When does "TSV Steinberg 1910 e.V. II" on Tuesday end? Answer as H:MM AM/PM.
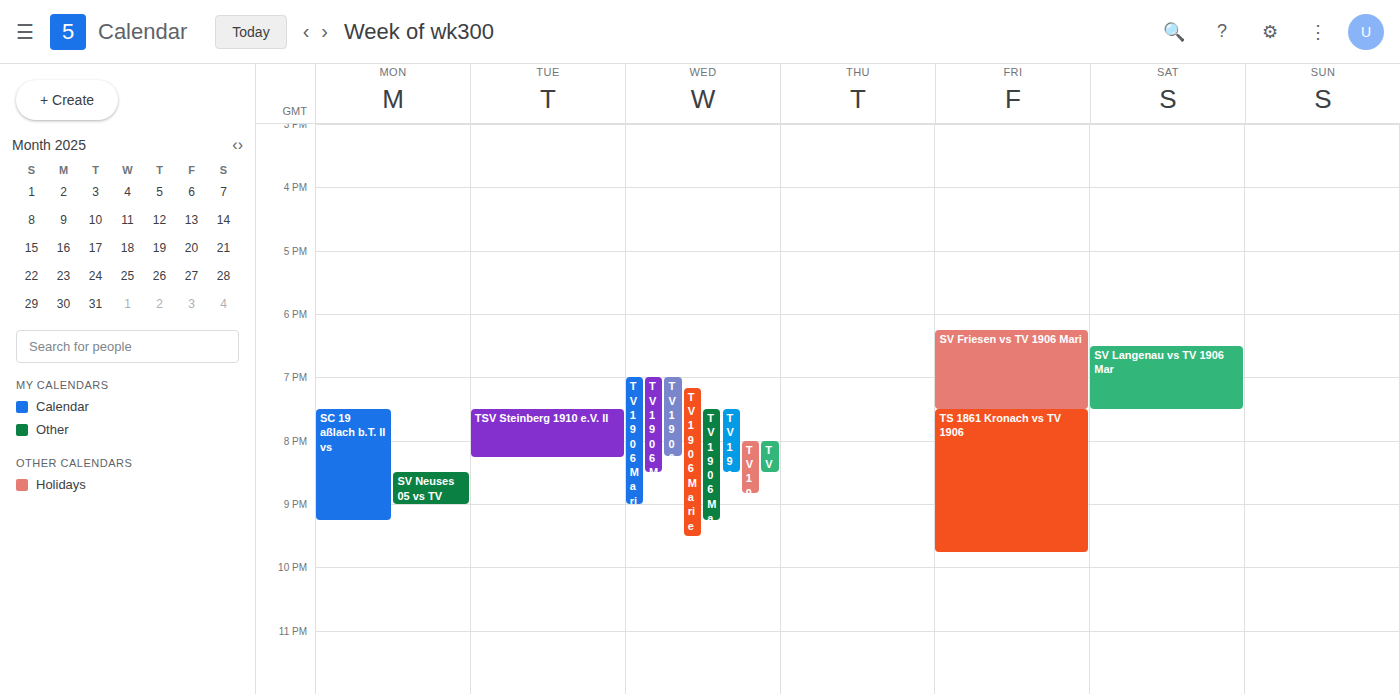
8:15 PM